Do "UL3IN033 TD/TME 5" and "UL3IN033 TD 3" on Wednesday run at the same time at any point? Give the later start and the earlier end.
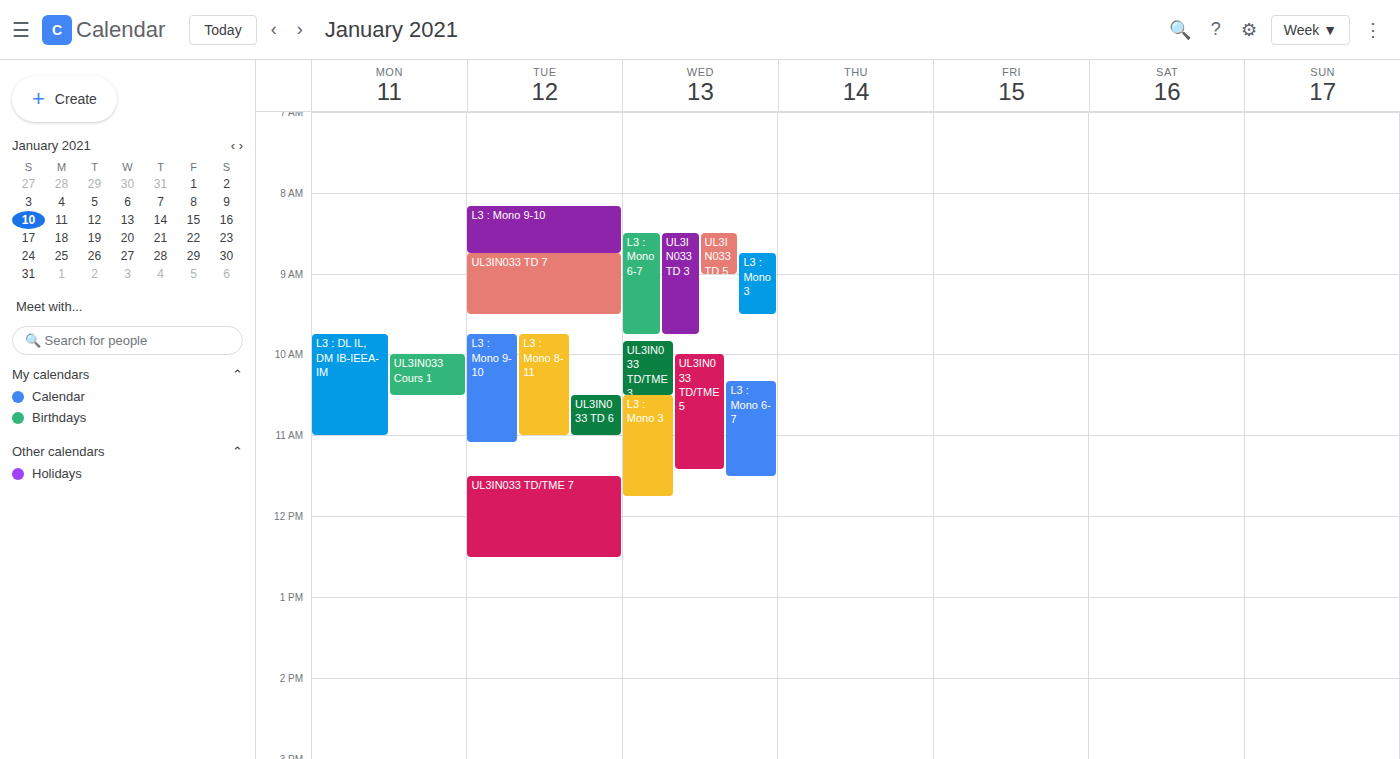
"UL3IN033 TD 3" ends at 9:45 AM and "UL3IN033 TD/TME 5" starts at 10:00 AM -- no overlap.